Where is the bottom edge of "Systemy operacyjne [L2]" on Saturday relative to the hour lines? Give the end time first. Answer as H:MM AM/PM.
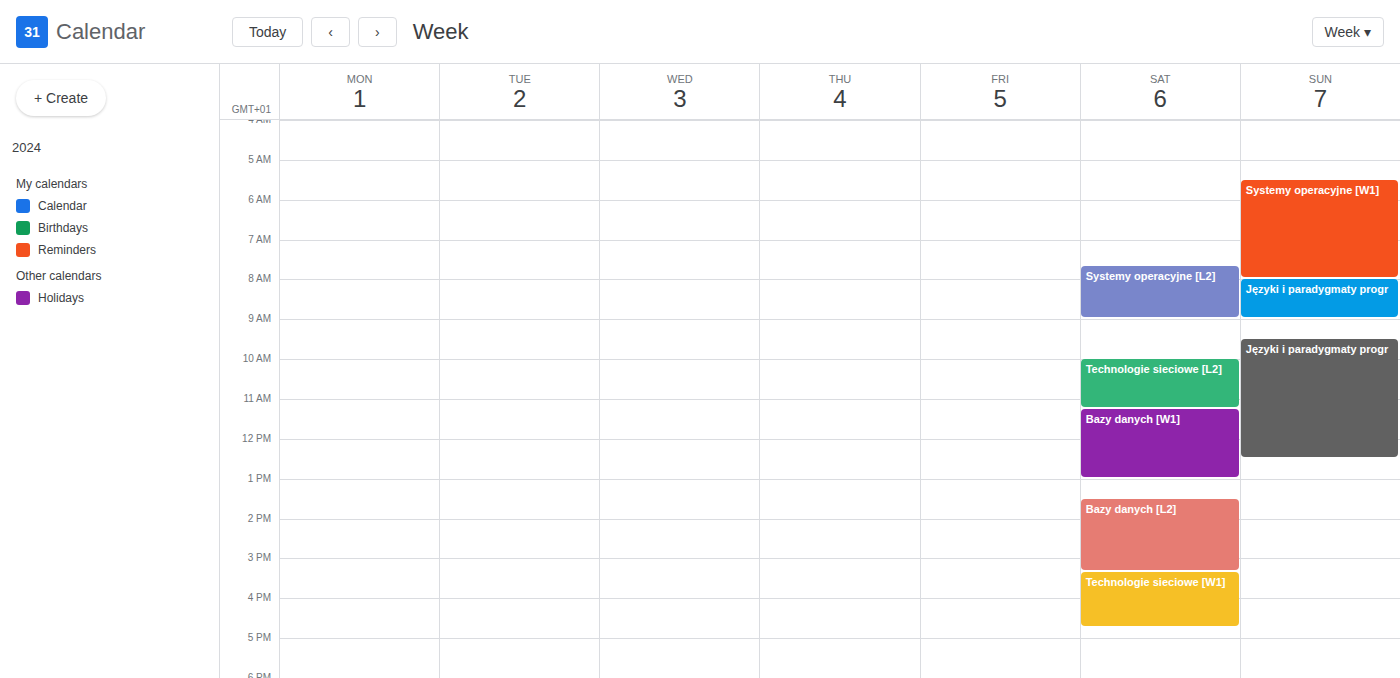
9:00 AM -- exactly on the 9 AM line.